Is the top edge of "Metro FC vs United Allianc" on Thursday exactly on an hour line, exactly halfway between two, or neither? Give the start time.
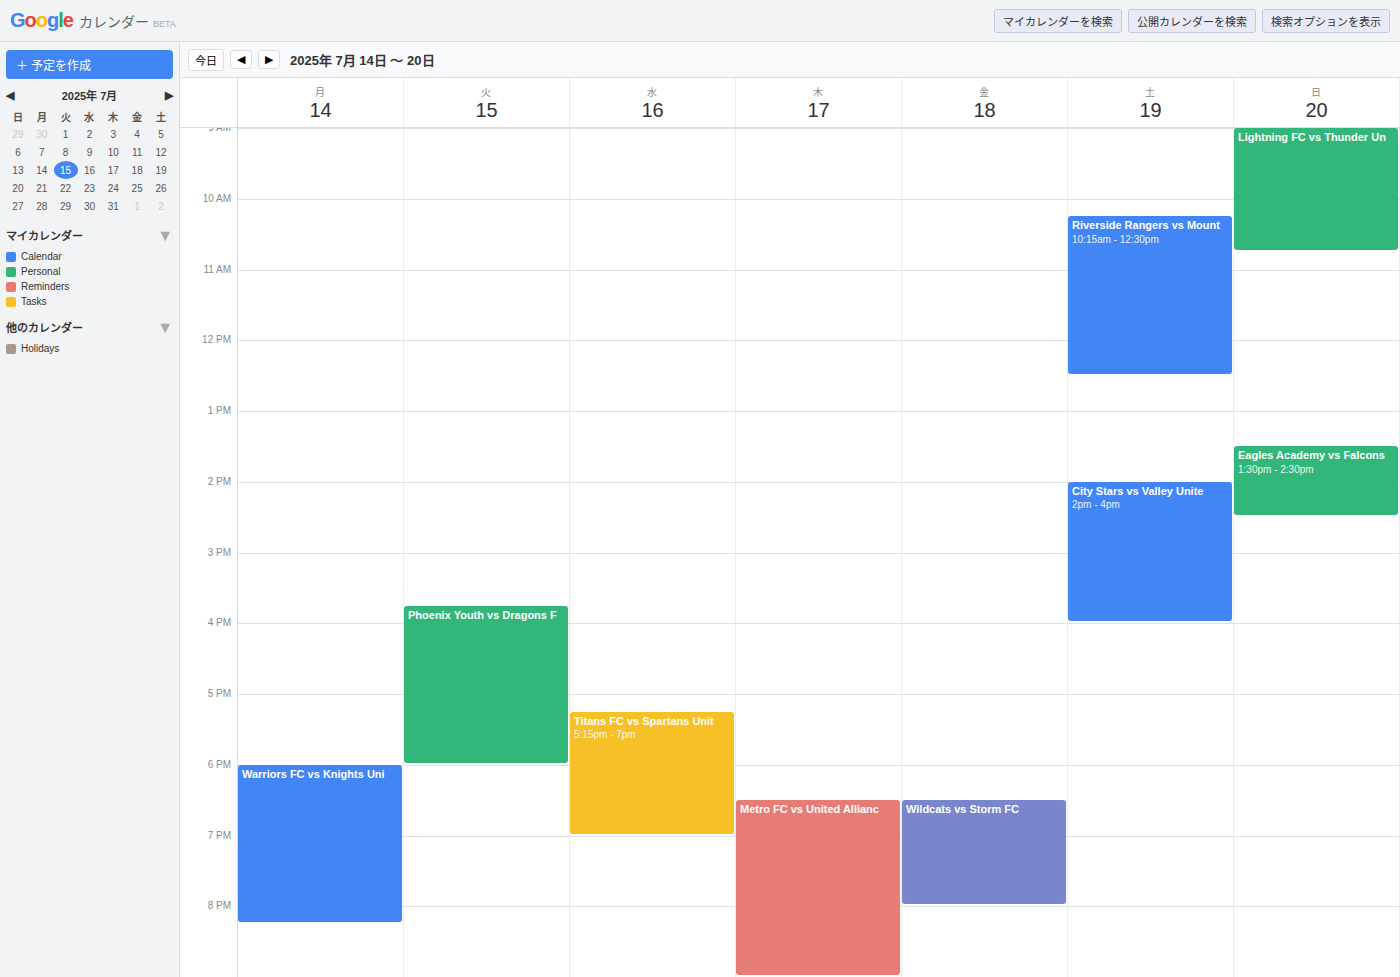
6:30 PM -- halfway between the 6 PM and 7 PM lines.